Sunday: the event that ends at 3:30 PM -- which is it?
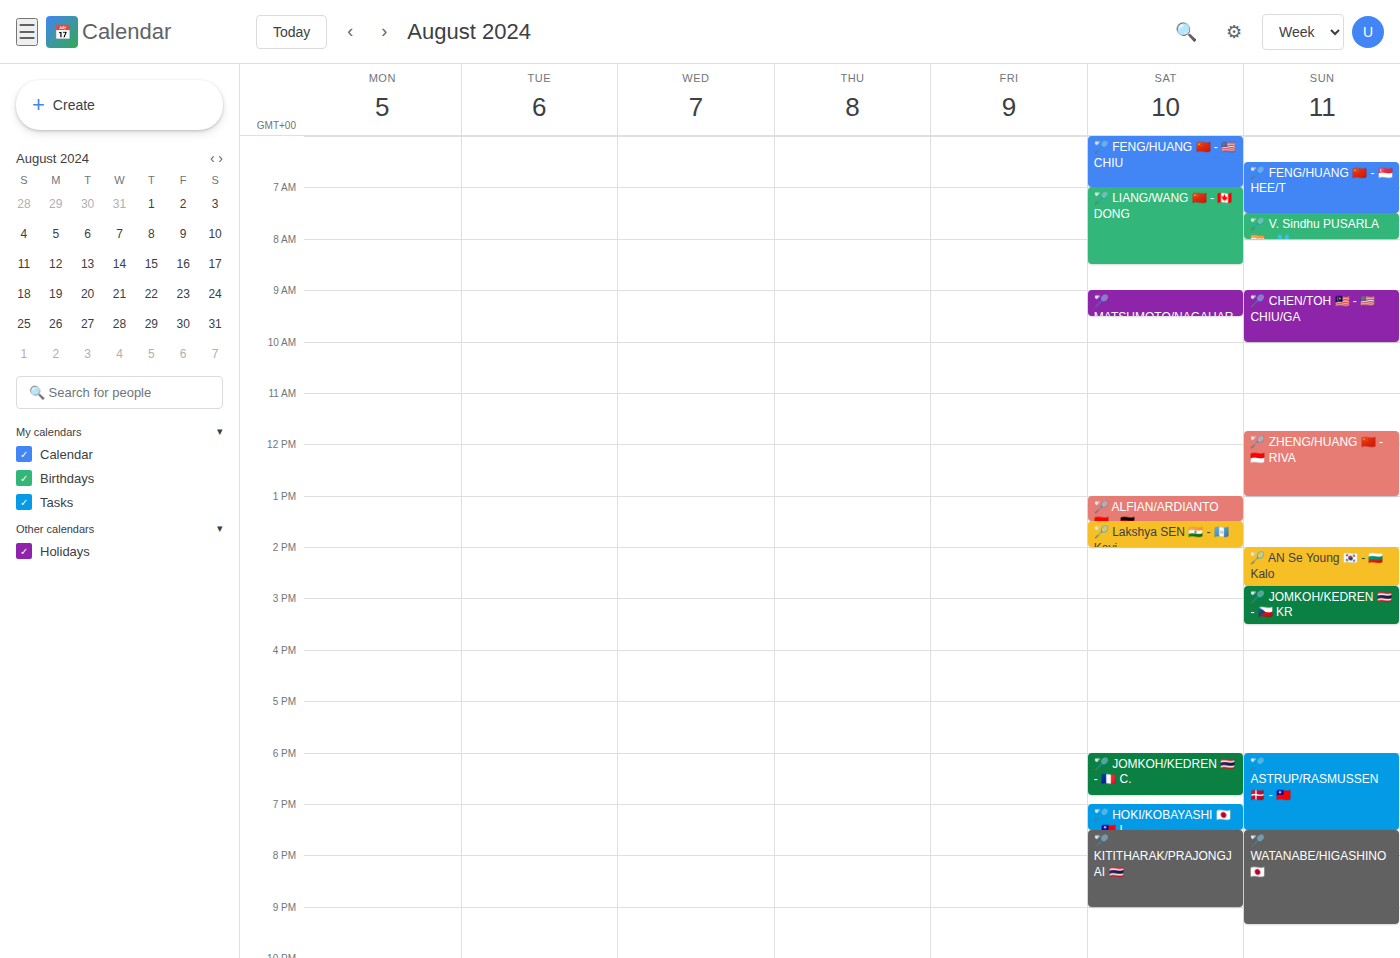
"🏸 JOMKOH/KEDREN 🇹🇭 - 🇨🇿 KR"